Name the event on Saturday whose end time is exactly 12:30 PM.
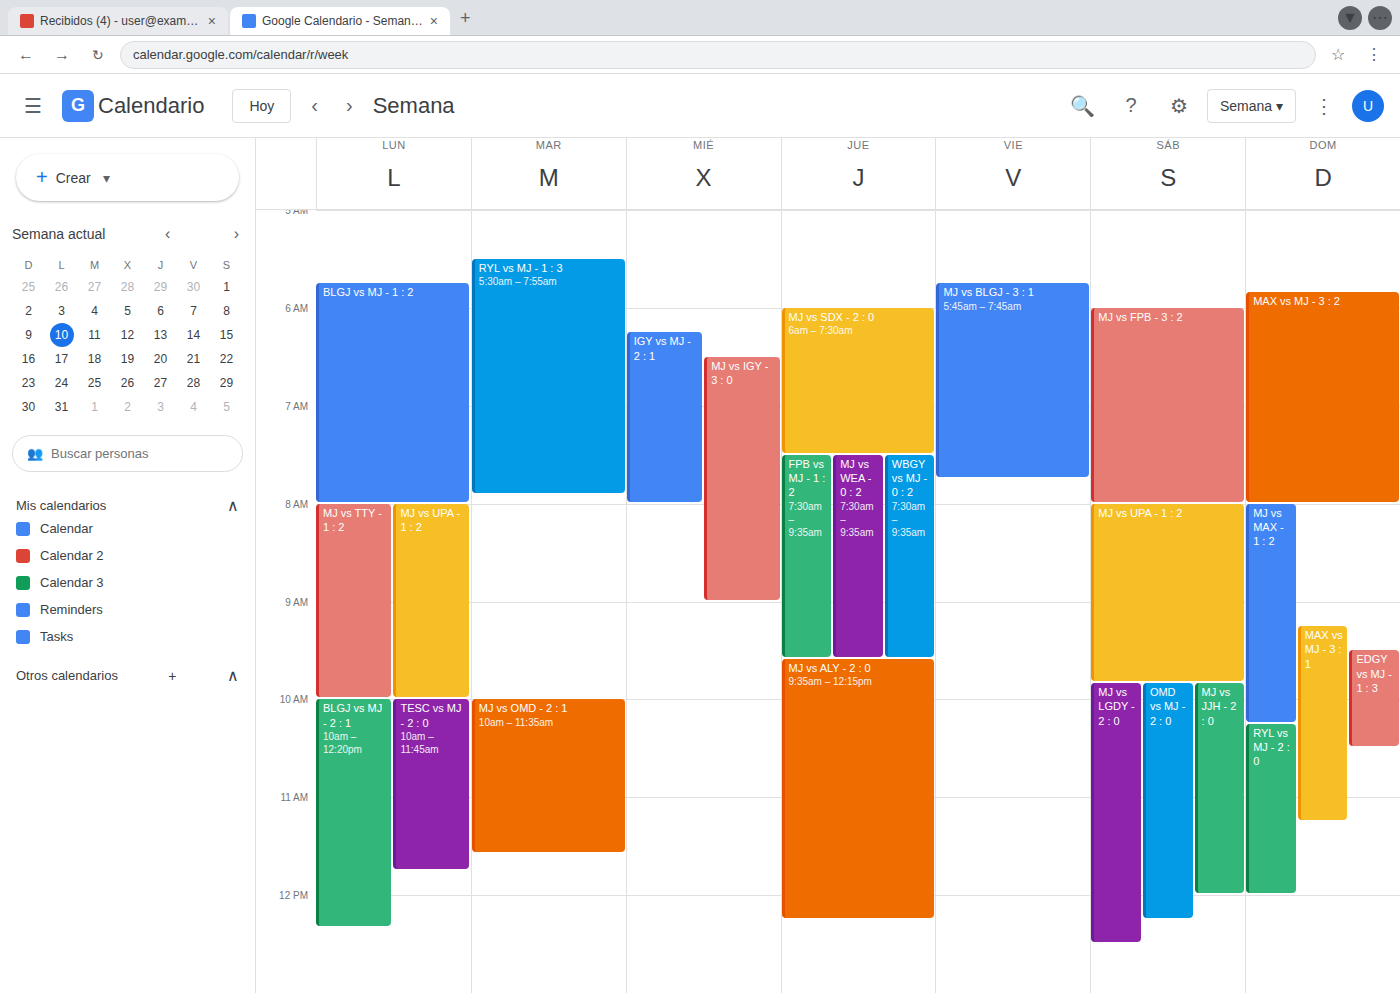
"MJ vs LGDY - 2 : 0"